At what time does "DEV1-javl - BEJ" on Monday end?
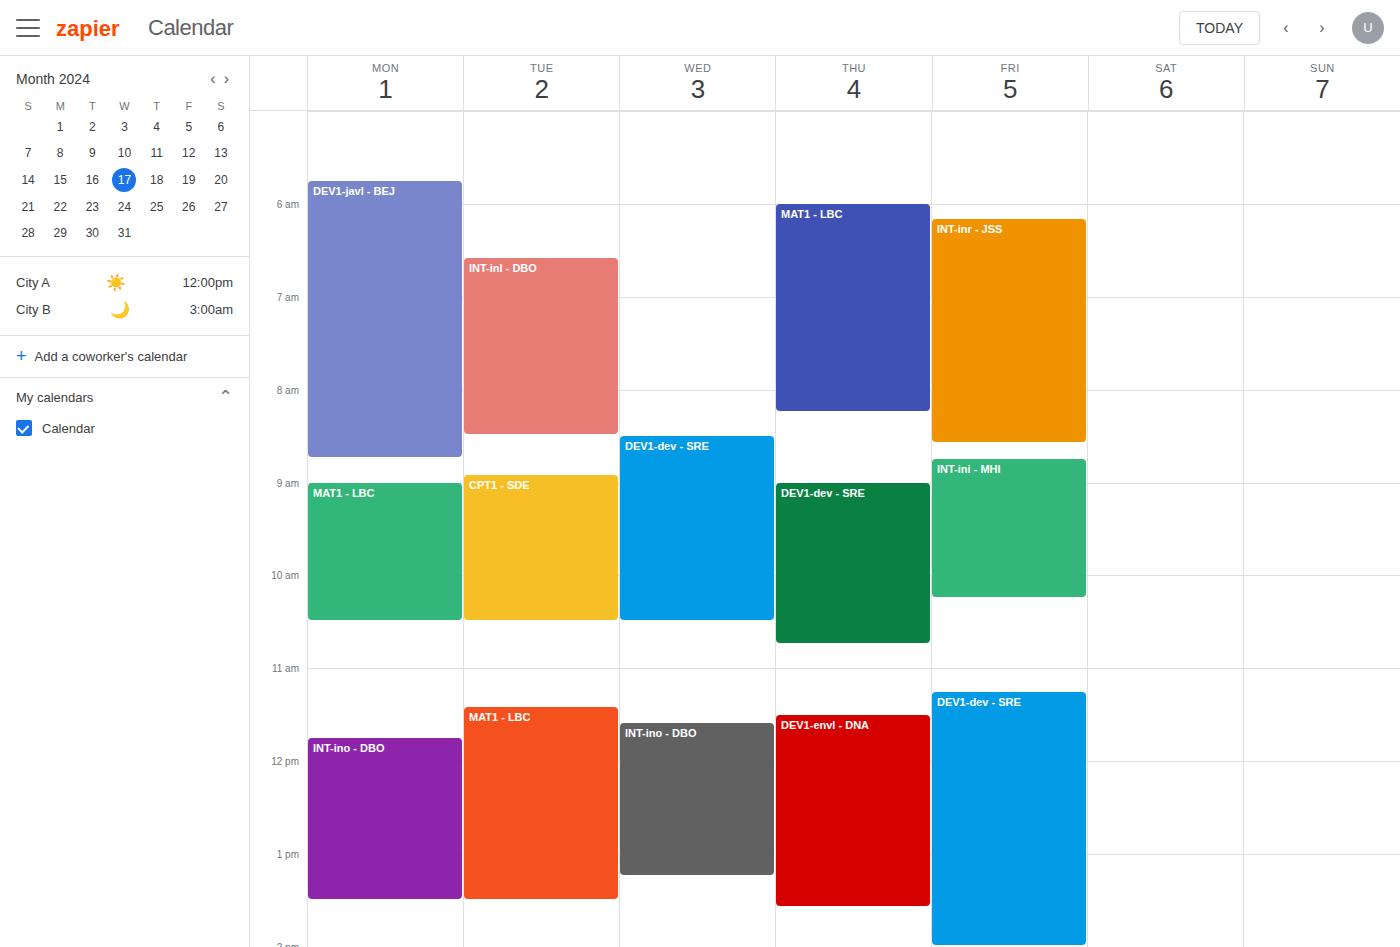
8:45 AM